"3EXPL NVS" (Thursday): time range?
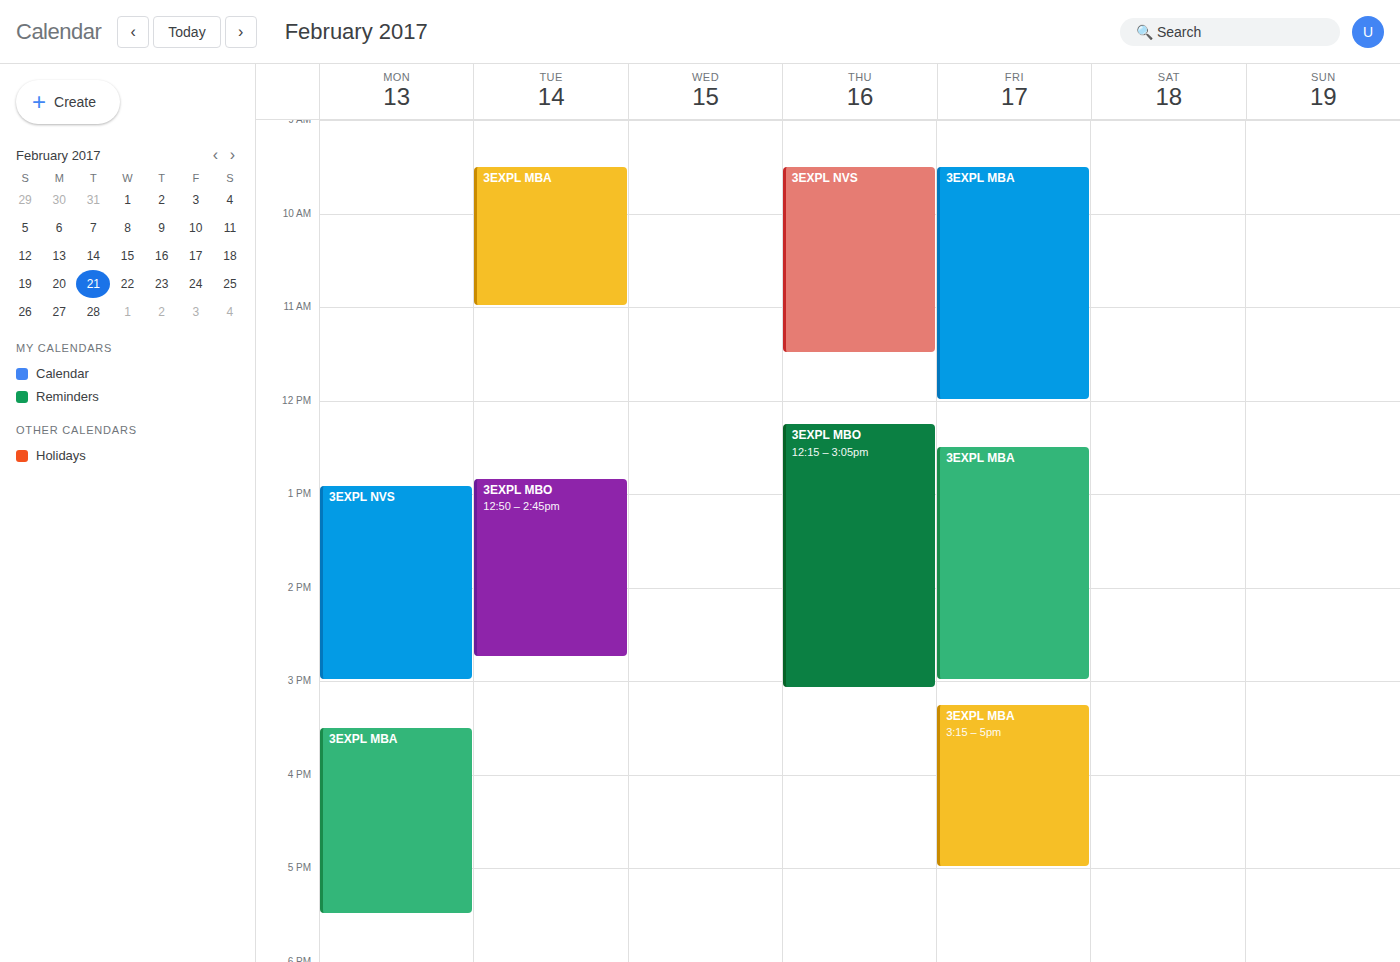
9:30 AM to 11:30 AM